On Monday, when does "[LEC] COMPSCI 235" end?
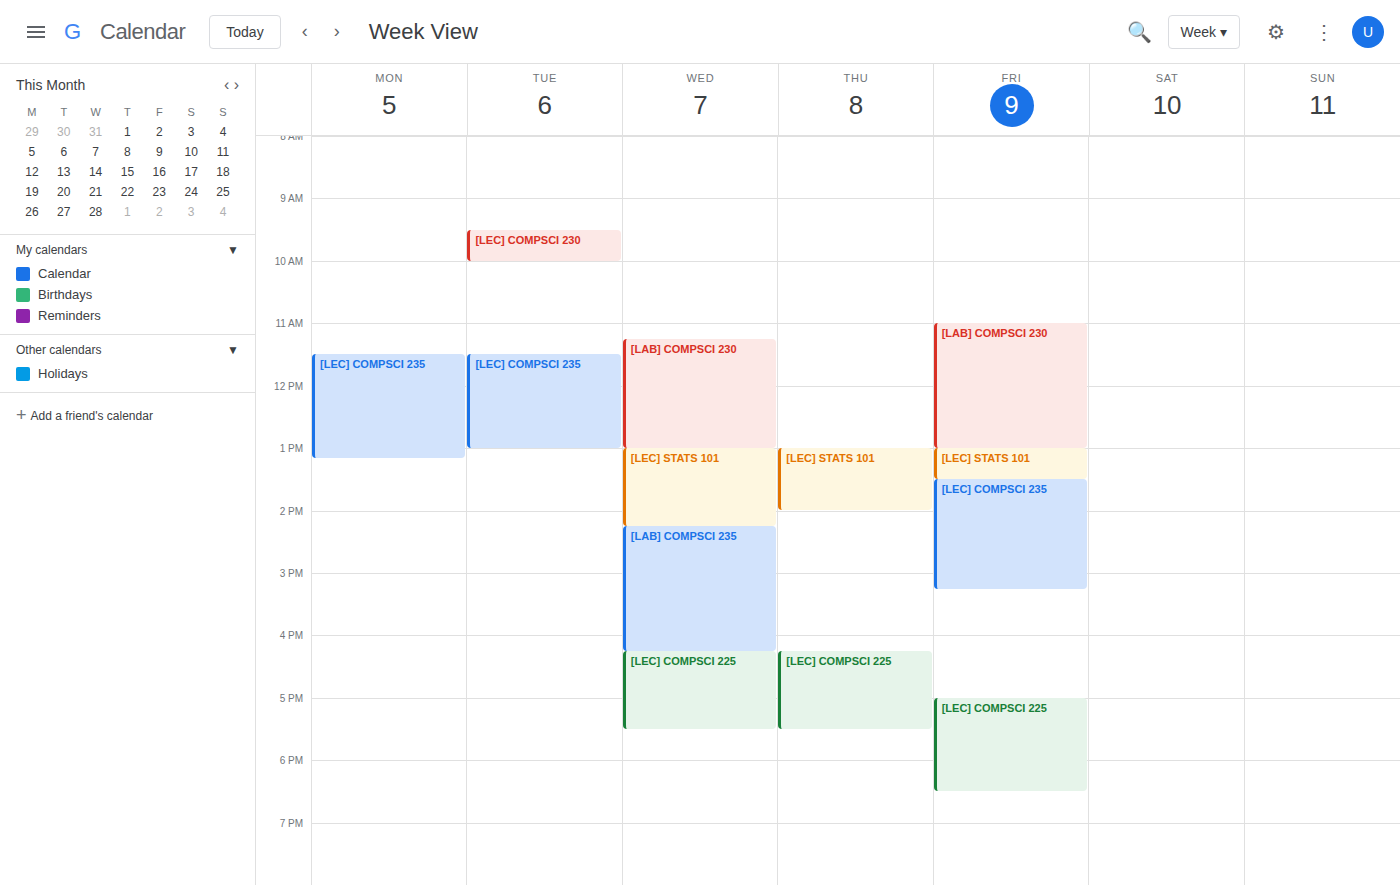
1:10 PM